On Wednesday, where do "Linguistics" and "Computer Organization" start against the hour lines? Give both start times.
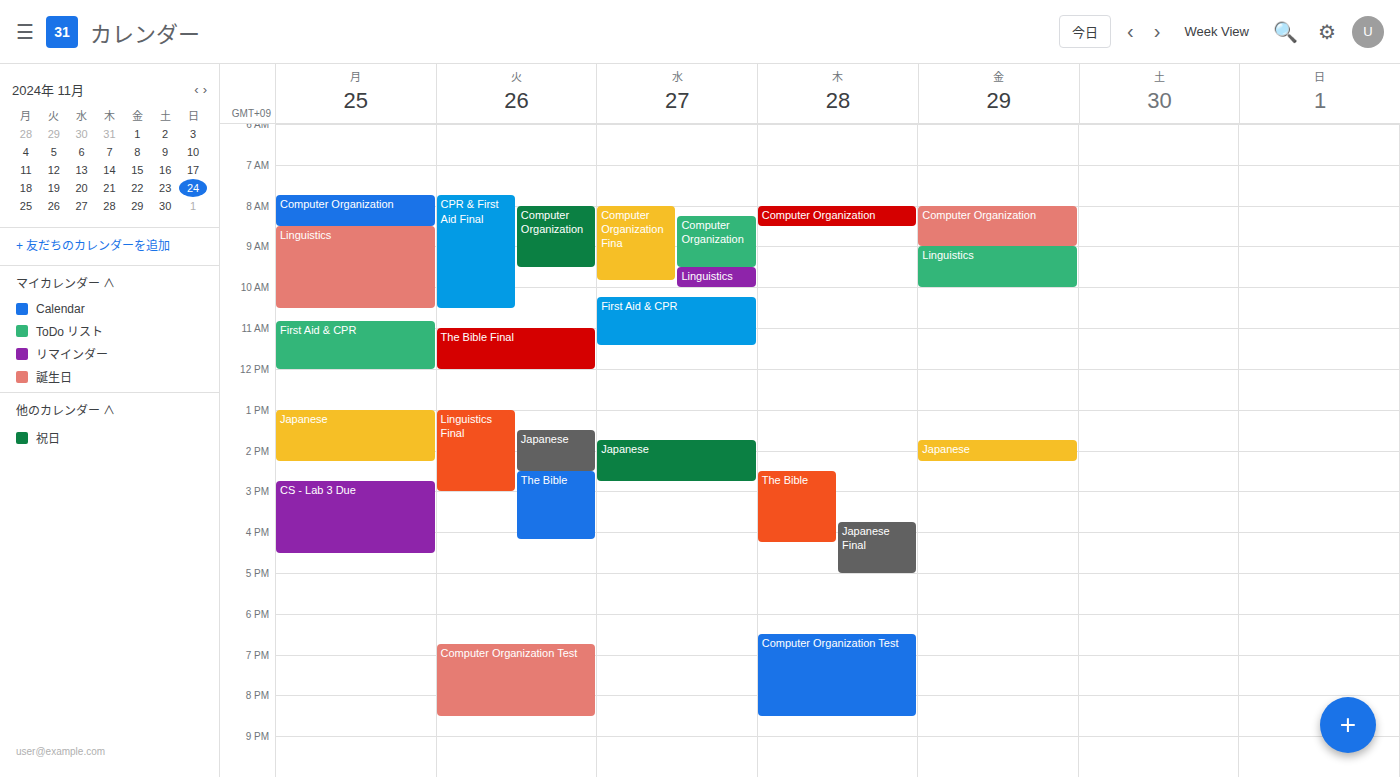
"Linguistics": 9:30 AM, halfway between the 9 AM and 10 AM lines. "Computer Organization": 8:15 AM, neither: a quarter of the way from the 8 AM line to the 9 AM line.